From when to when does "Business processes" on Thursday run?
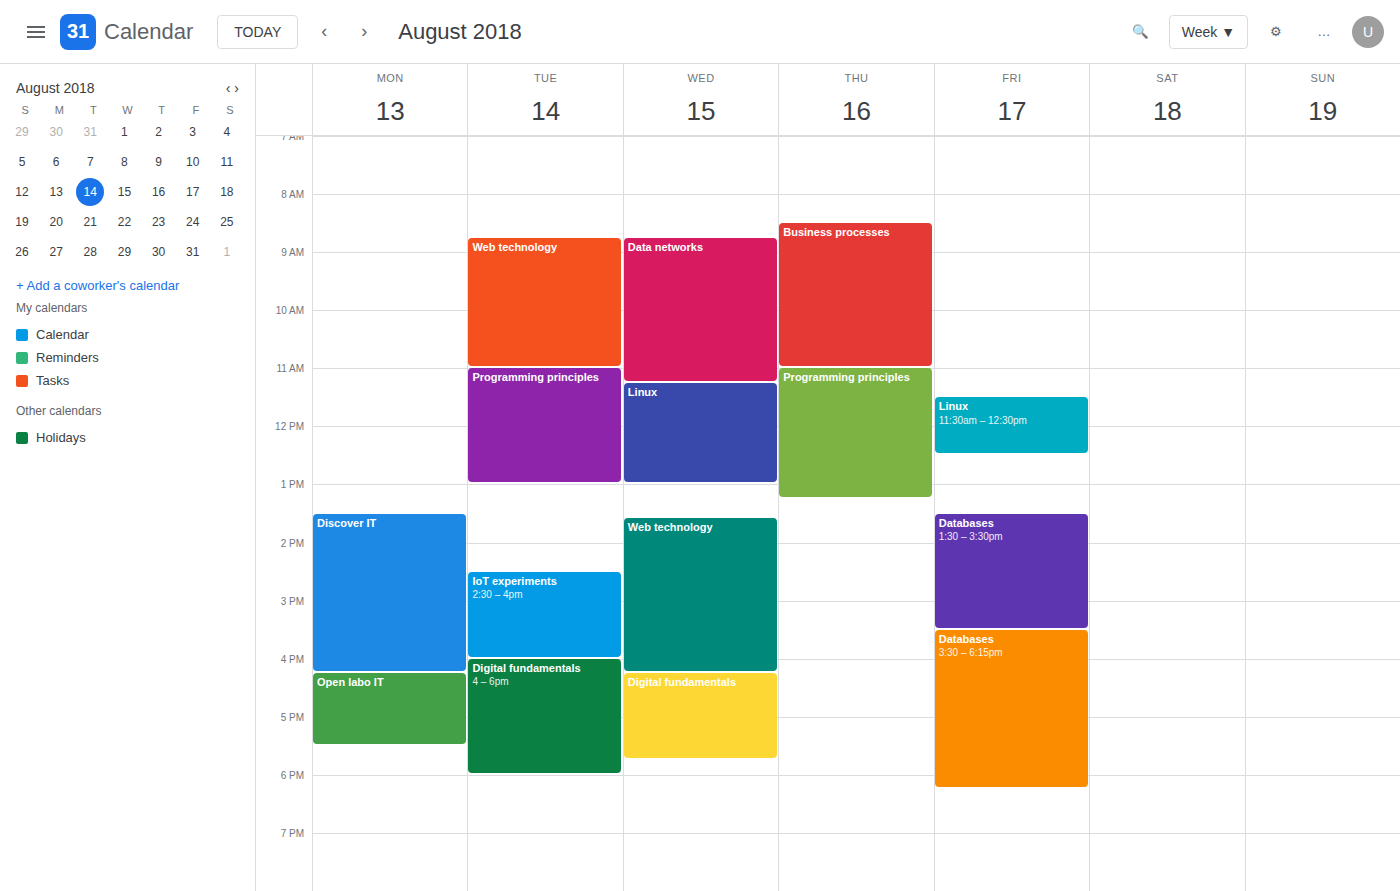
08:30 to 11:00